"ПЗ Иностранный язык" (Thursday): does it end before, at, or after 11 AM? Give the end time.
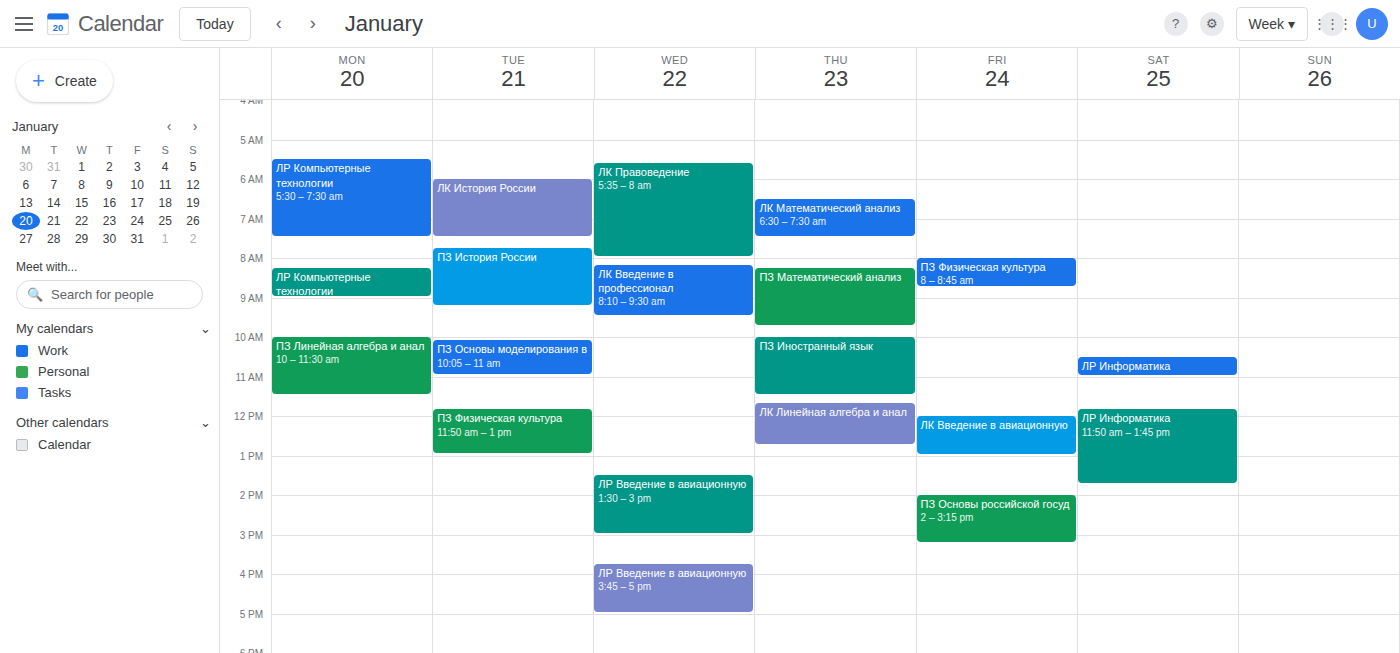
11:30 AM -- after 11 AM, 30 minutes below the 11 AM line.